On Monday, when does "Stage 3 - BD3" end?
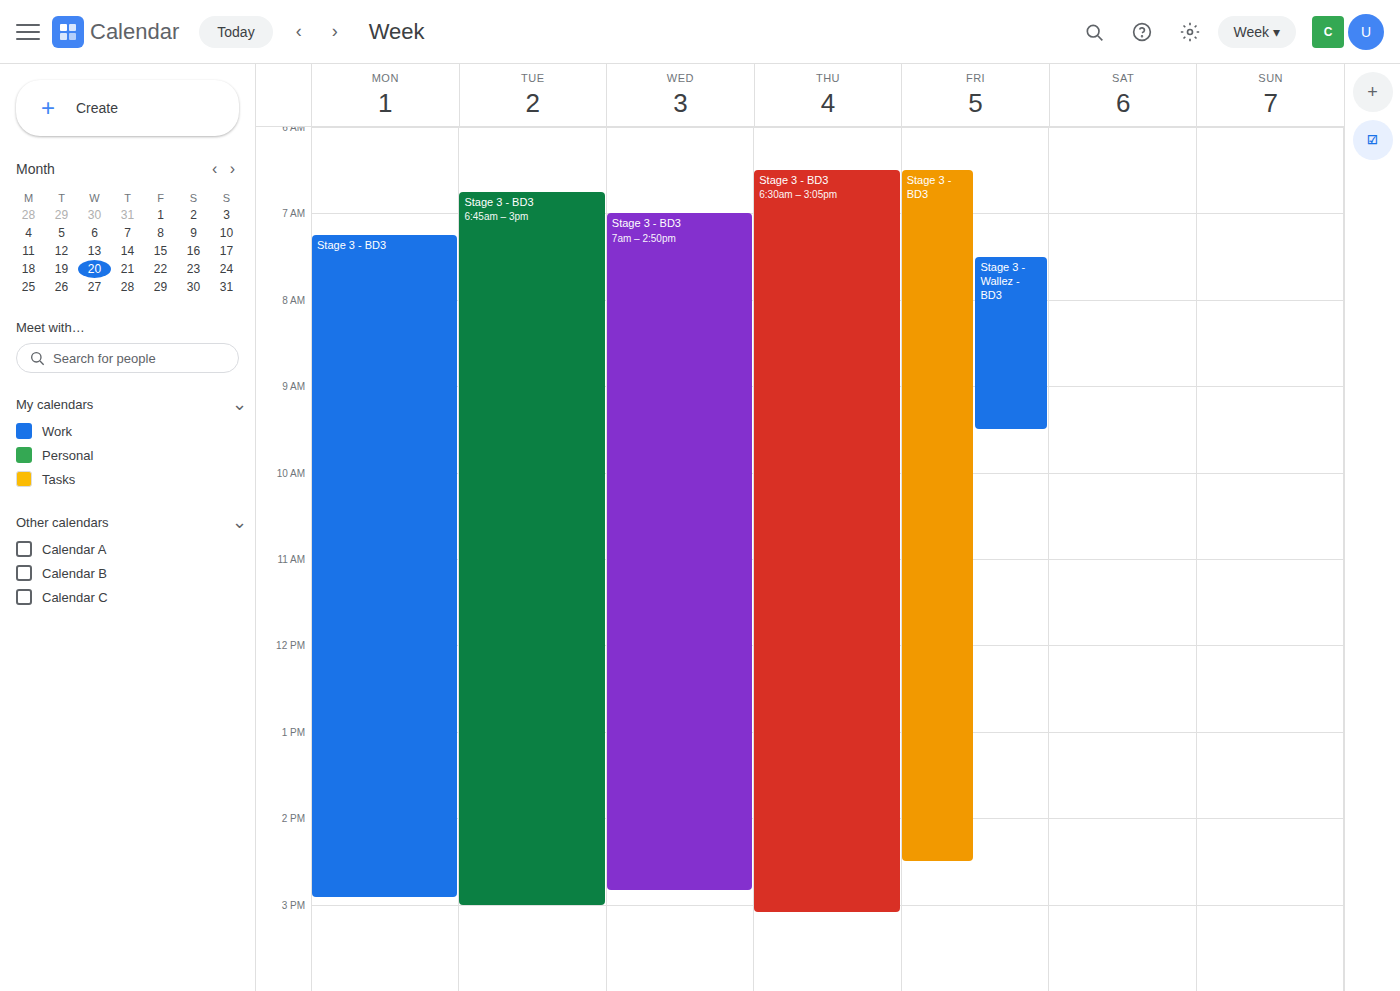
2:55 PM